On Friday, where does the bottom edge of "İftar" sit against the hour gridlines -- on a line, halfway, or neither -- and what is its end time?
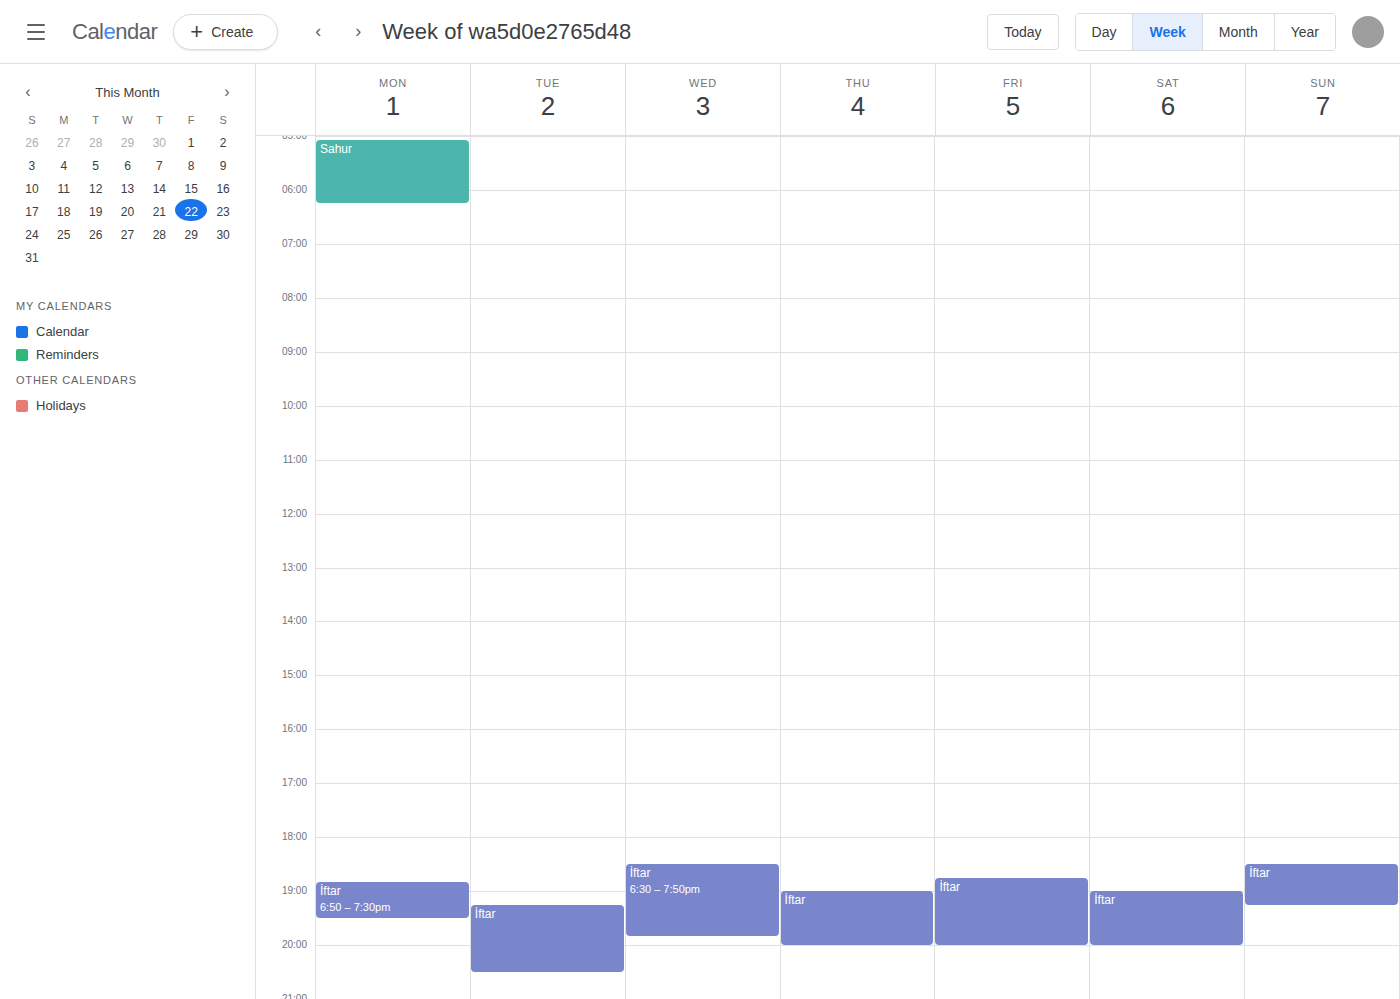
8:00 PM -- exactly on the 8 PM line.